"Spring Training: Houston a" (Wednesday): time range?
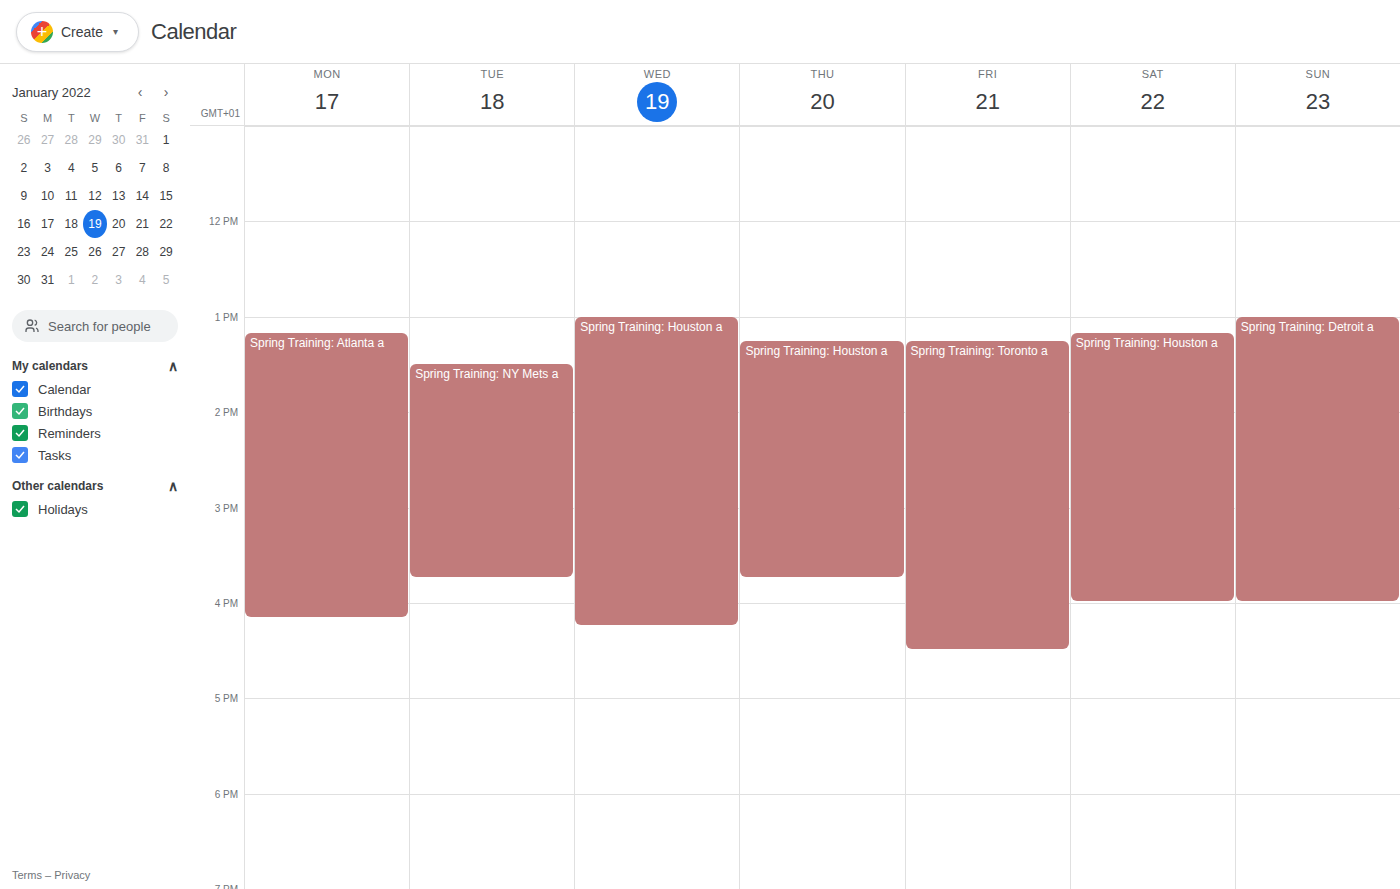
13:00 to 16:15